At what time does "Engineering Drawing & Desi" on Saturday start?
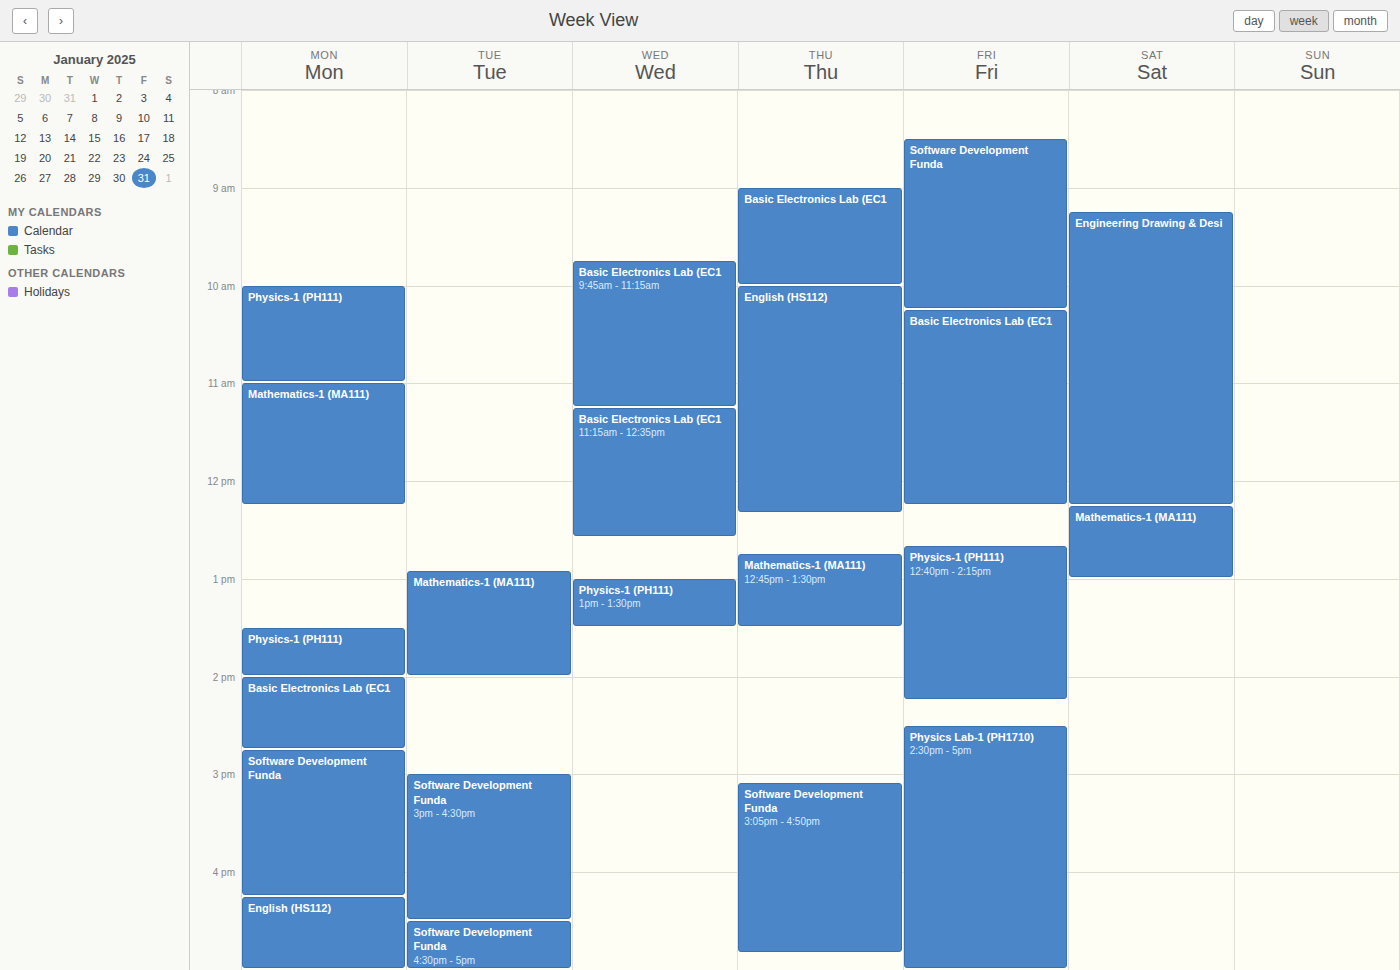
09:15